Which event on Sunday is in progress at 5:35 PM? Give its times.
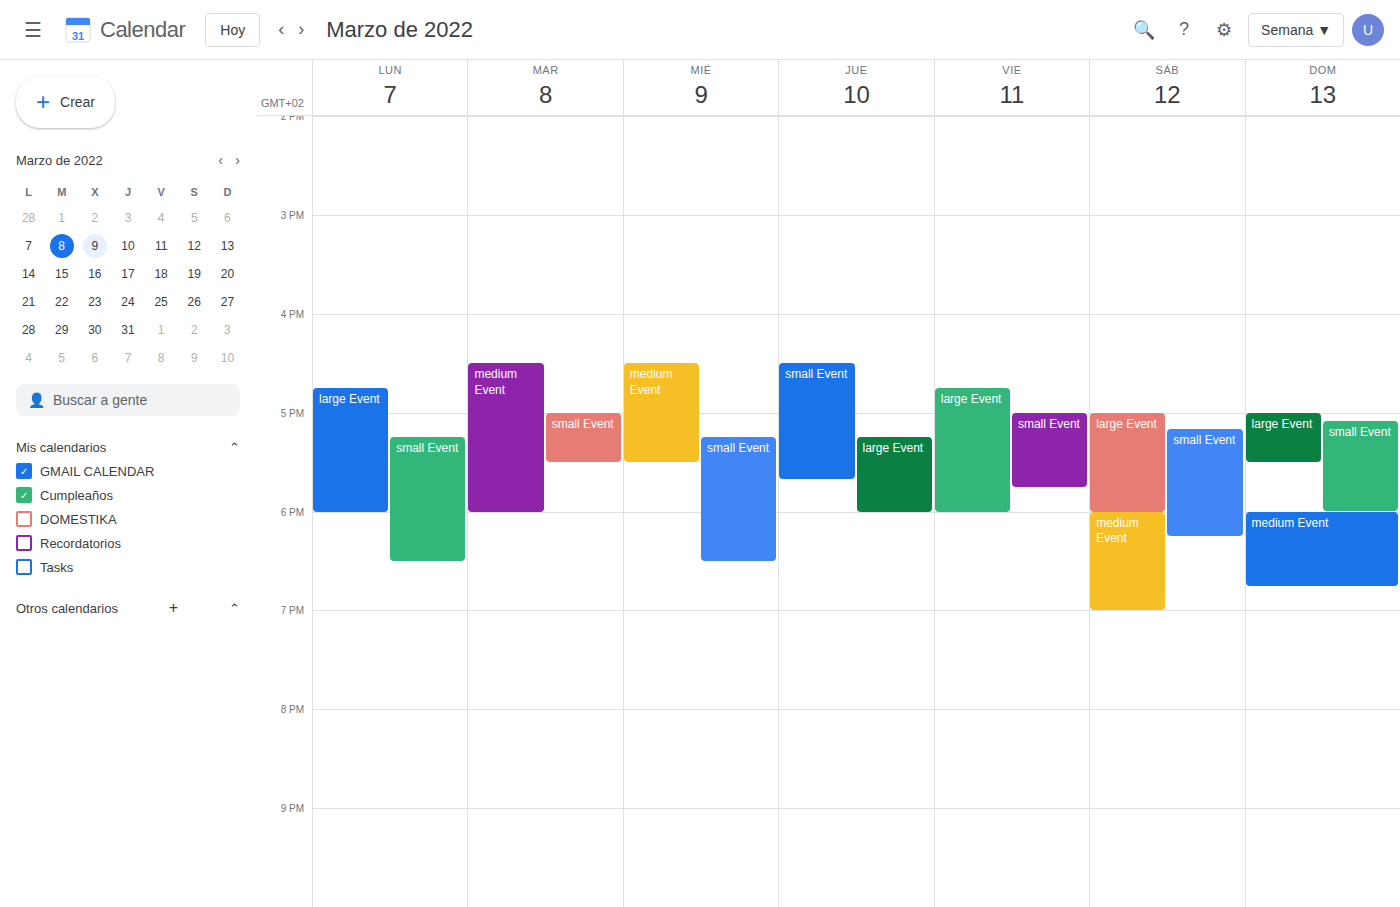
"small Event", 5:05 PM to 6:00 PM